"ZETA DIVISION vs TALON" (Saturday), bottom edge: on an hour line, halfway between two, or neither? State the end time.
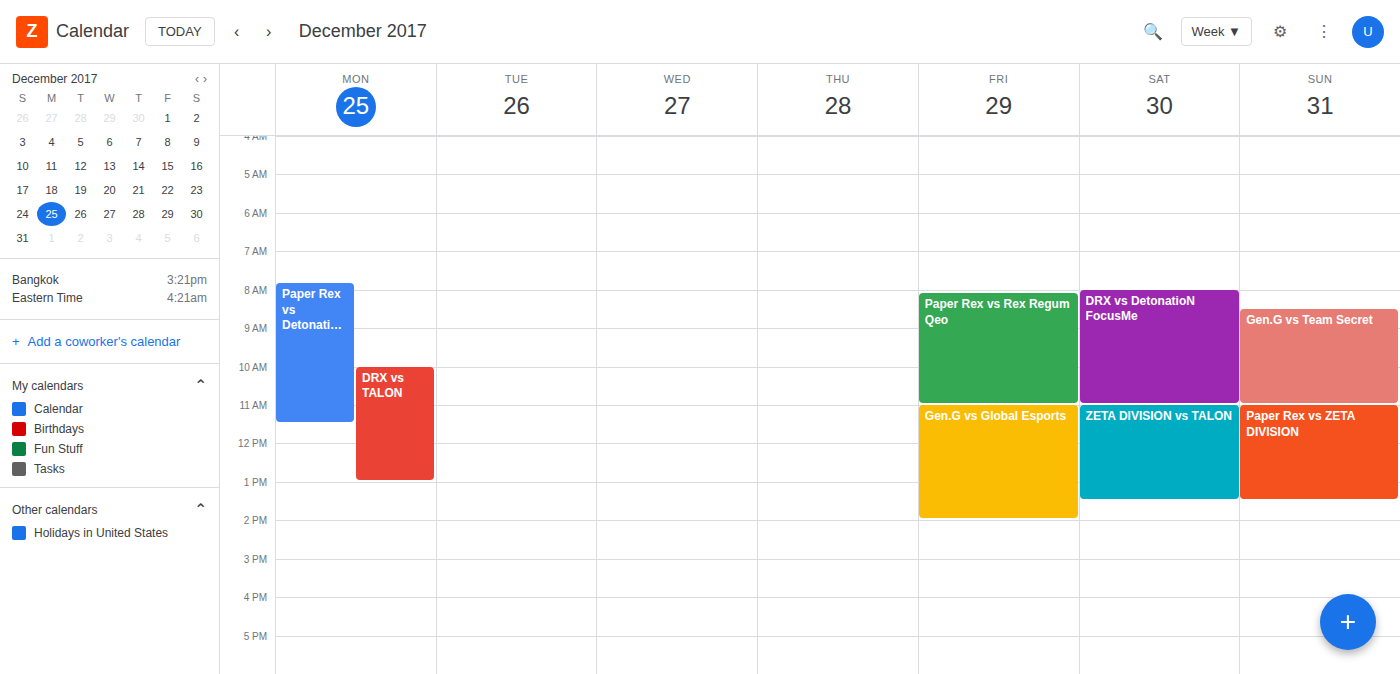
1:30 PM -- halfway between the 1 PM and 2 PM lines.